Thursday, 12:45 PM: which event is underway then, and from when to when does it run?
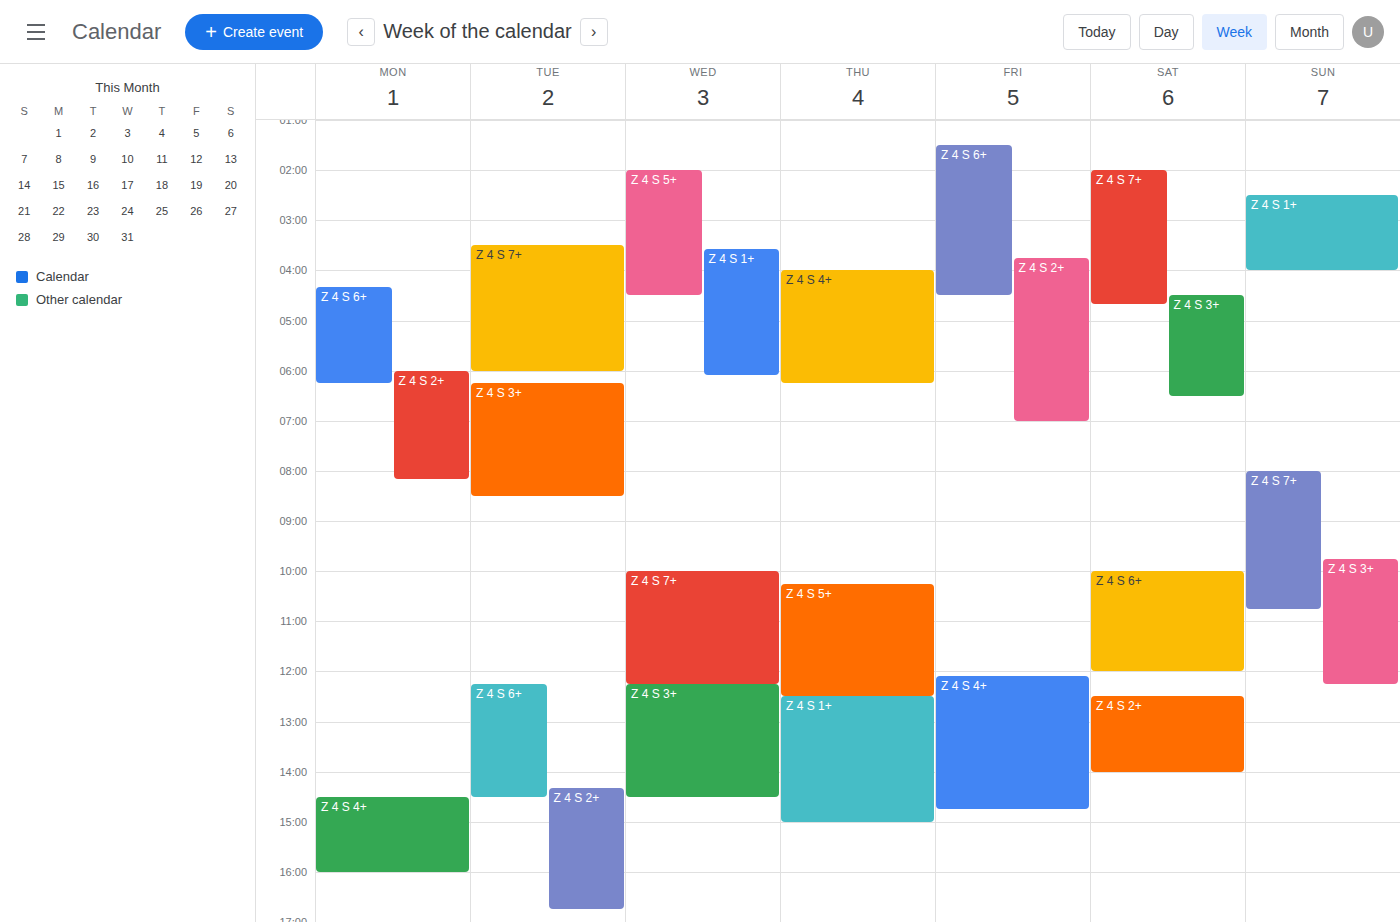
"Z 4 S 1+", 12:30 PM to 3:00 PM